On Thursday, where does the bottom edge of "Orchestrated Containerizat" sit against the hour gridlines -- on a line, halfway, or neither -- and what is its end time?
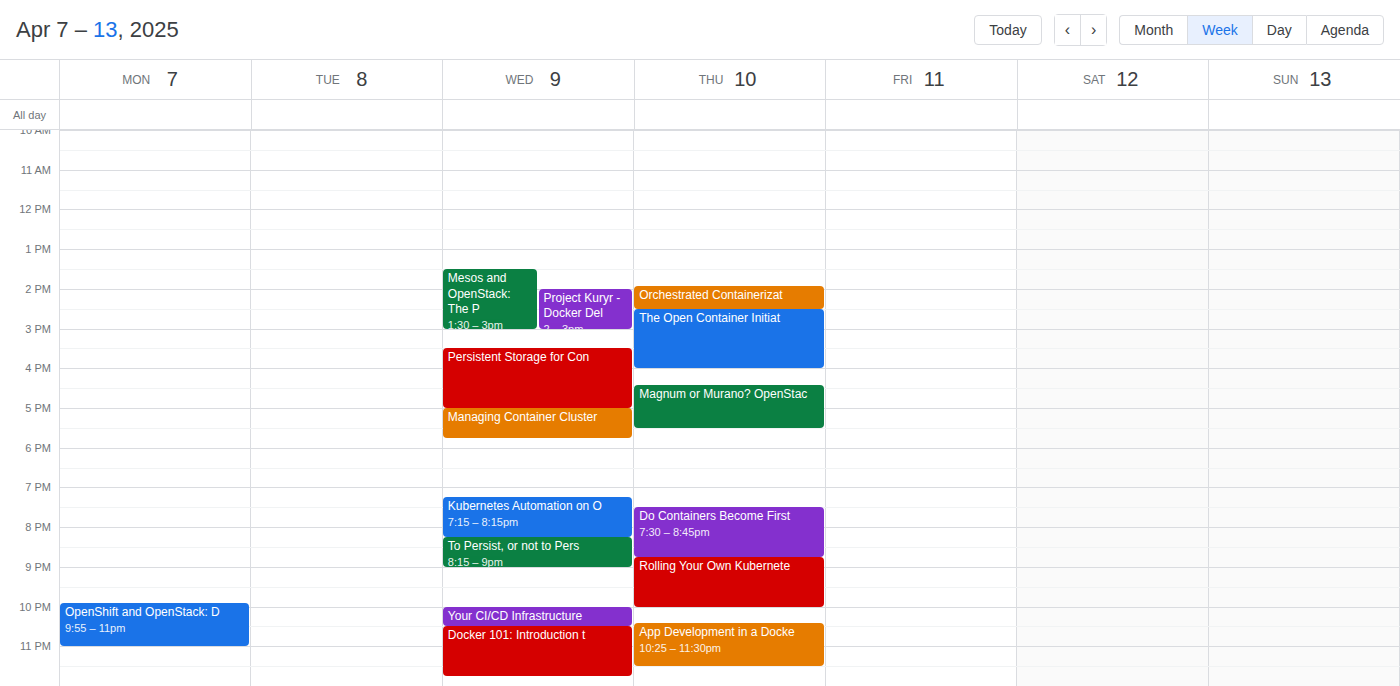
2:30 PM -- halfway between the 2 PM and 3 PM lines.